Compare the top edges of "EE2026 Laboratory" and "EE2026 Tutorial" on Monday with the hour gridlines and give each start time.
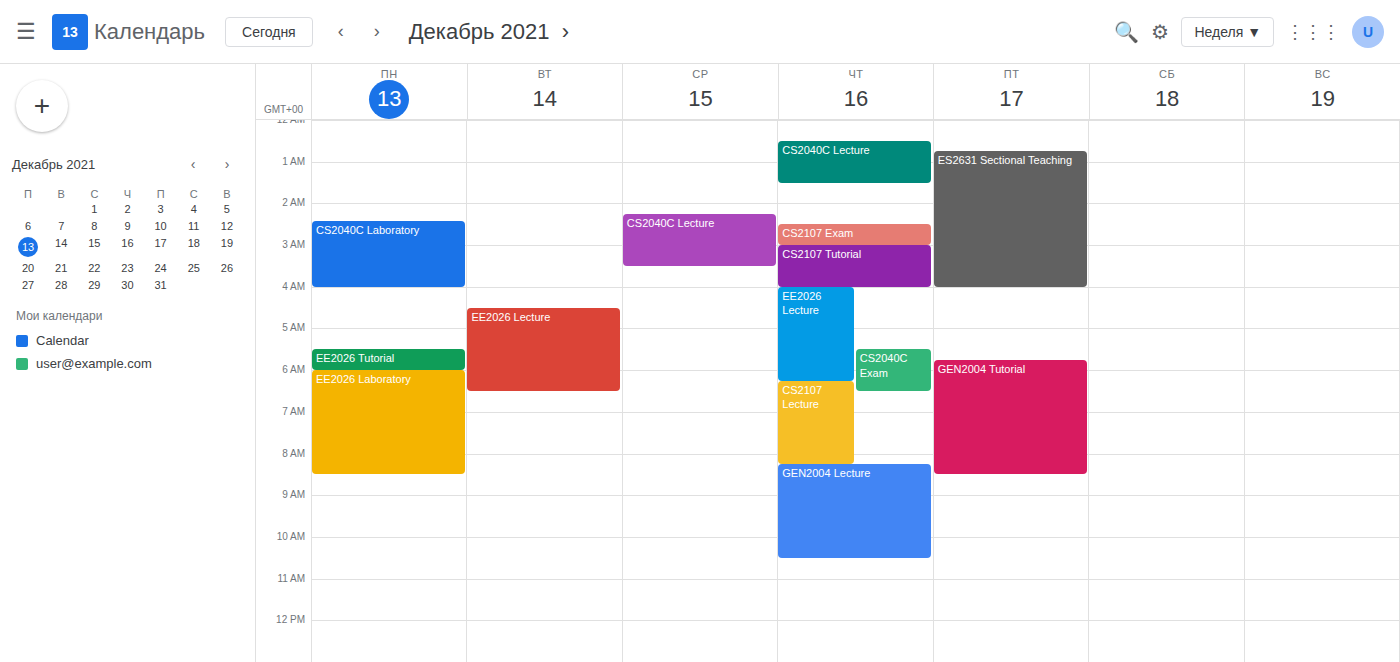
"EE2026 Laboratory": 6:00 AM, exactly on the 6 AM line. "EE2026 Tutorial": 5:30 AM, halfway between the 5 AM and 6 AM lines.